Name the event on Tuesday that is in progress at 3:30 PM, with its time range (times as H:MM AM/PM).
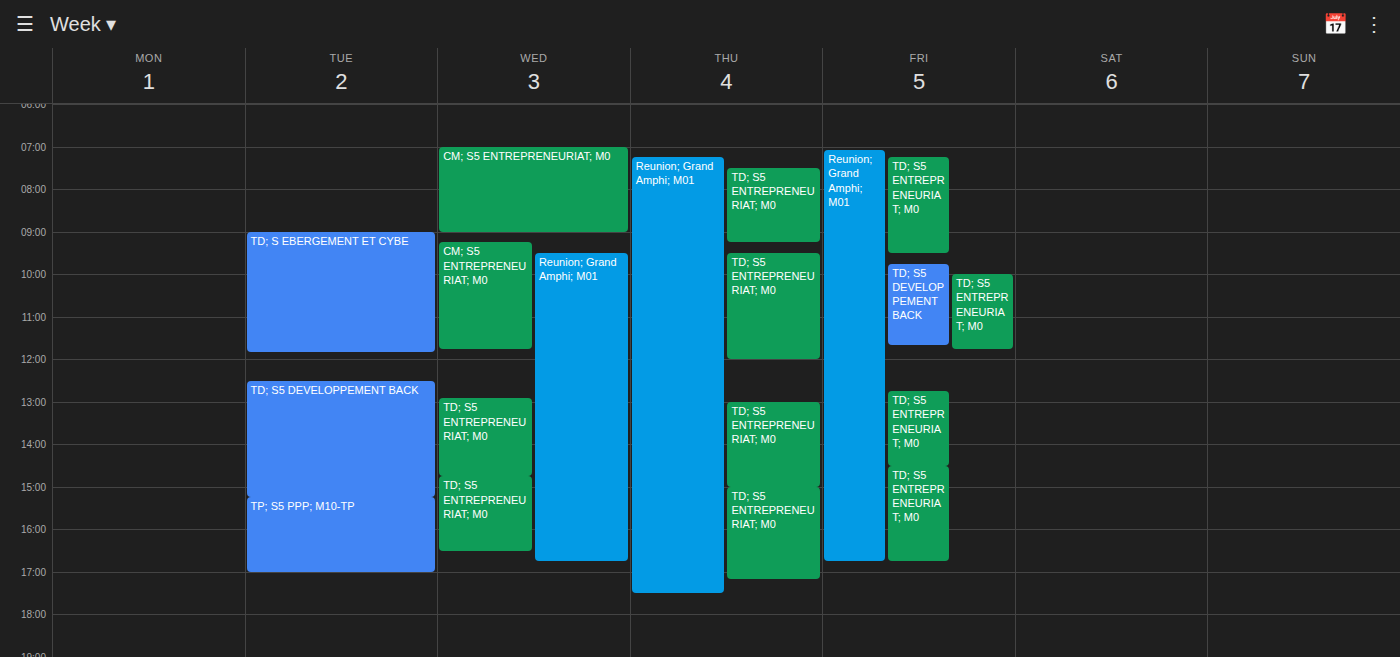
"TP; S5 PPP; M10-TP", 3:15 PM to 5:00 PM